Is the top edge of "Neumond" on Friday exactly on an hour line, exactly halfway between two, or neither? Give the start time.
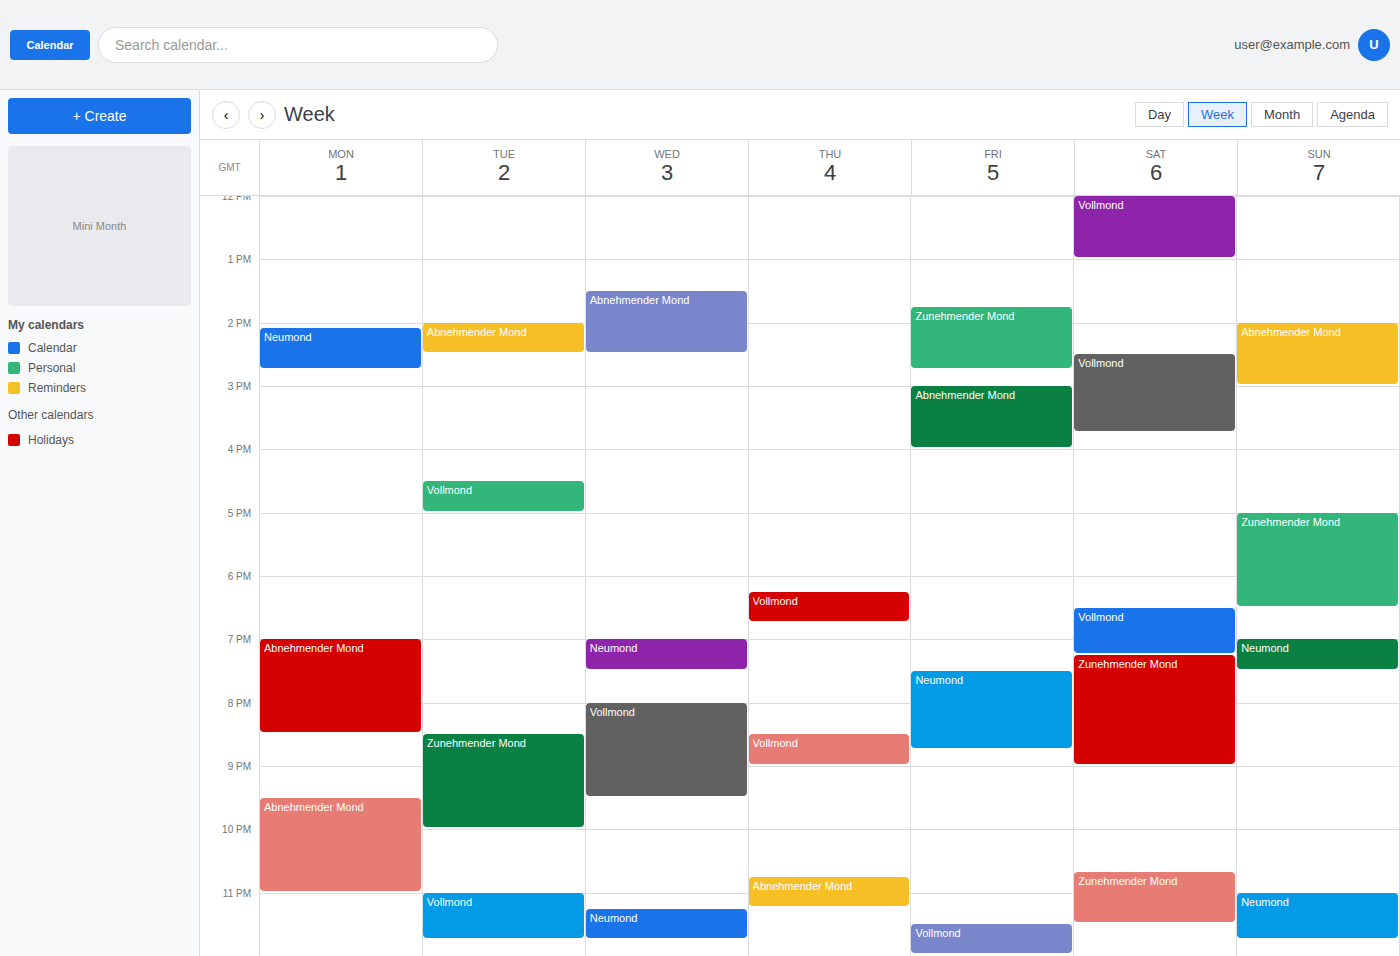
7:30 PM -- halfway between the 7 PM and 8 PM lines.